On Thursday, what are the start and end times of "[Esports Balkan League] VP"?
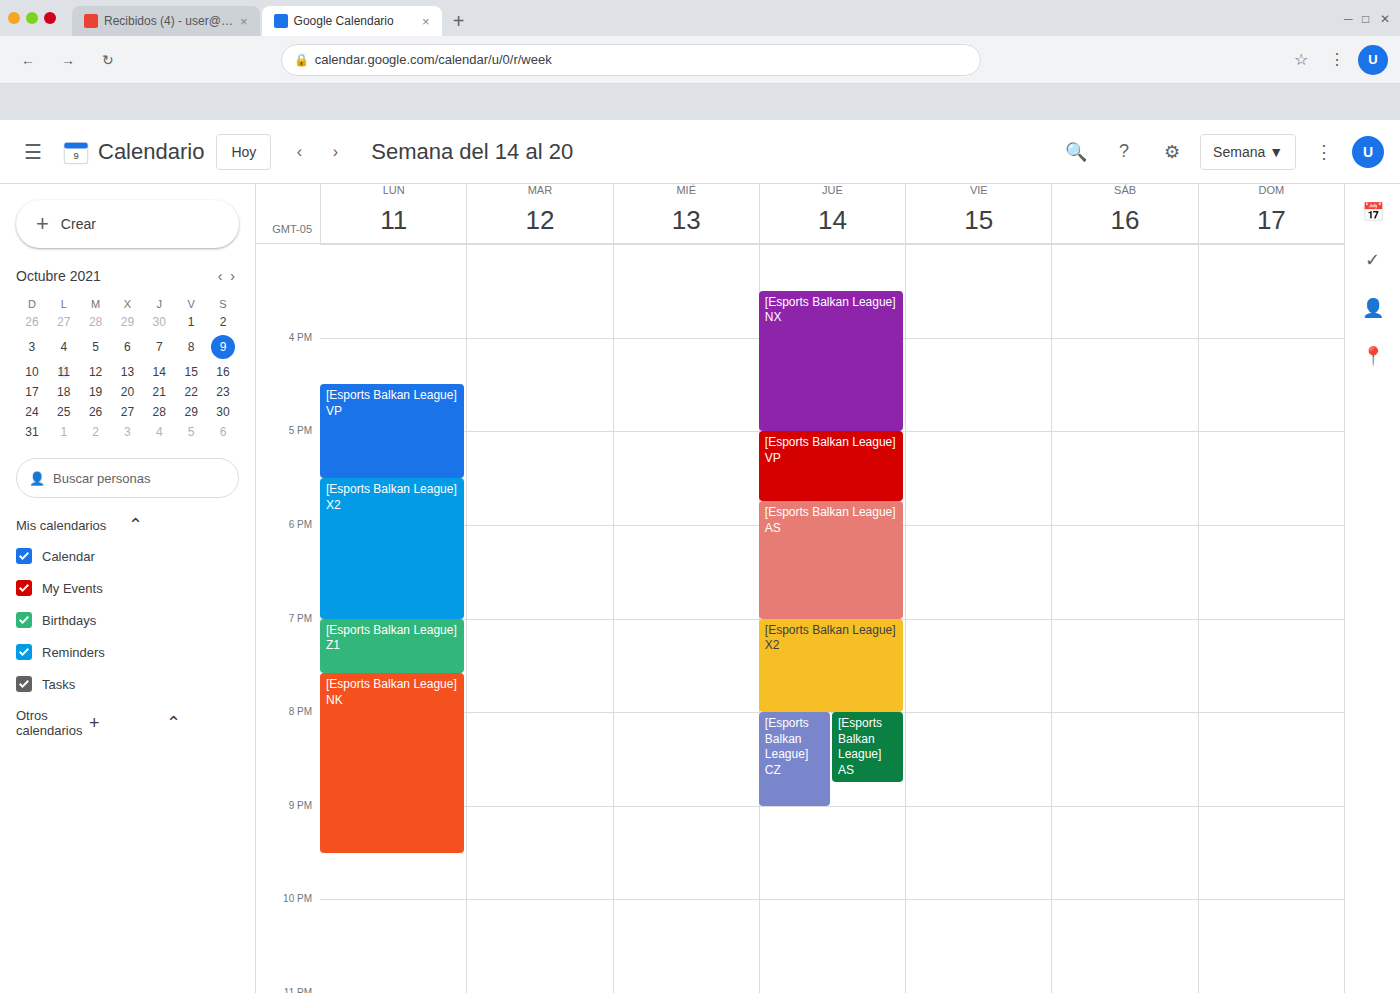
5:00 PM to 5:45 PM